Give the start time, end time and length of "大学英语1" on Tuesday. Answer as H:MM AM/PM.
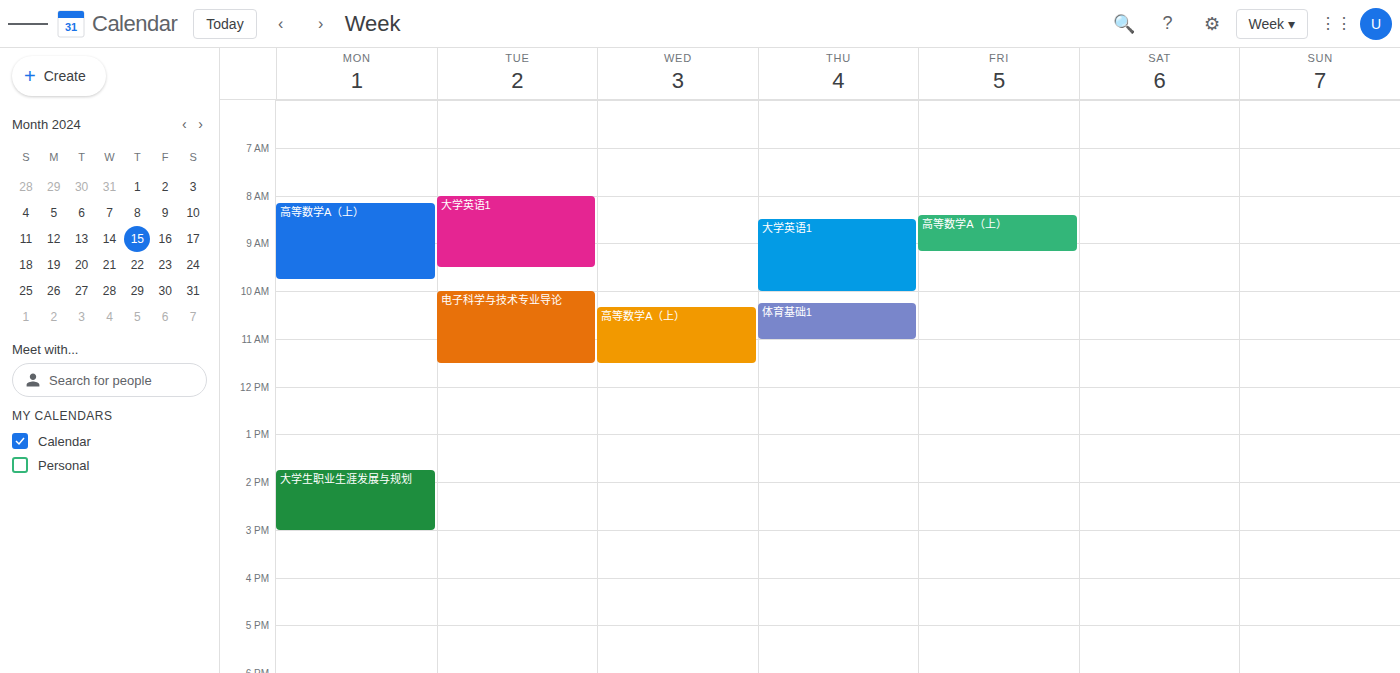
8:00 AM to 9:30 AM, 1 hour 30 minutes